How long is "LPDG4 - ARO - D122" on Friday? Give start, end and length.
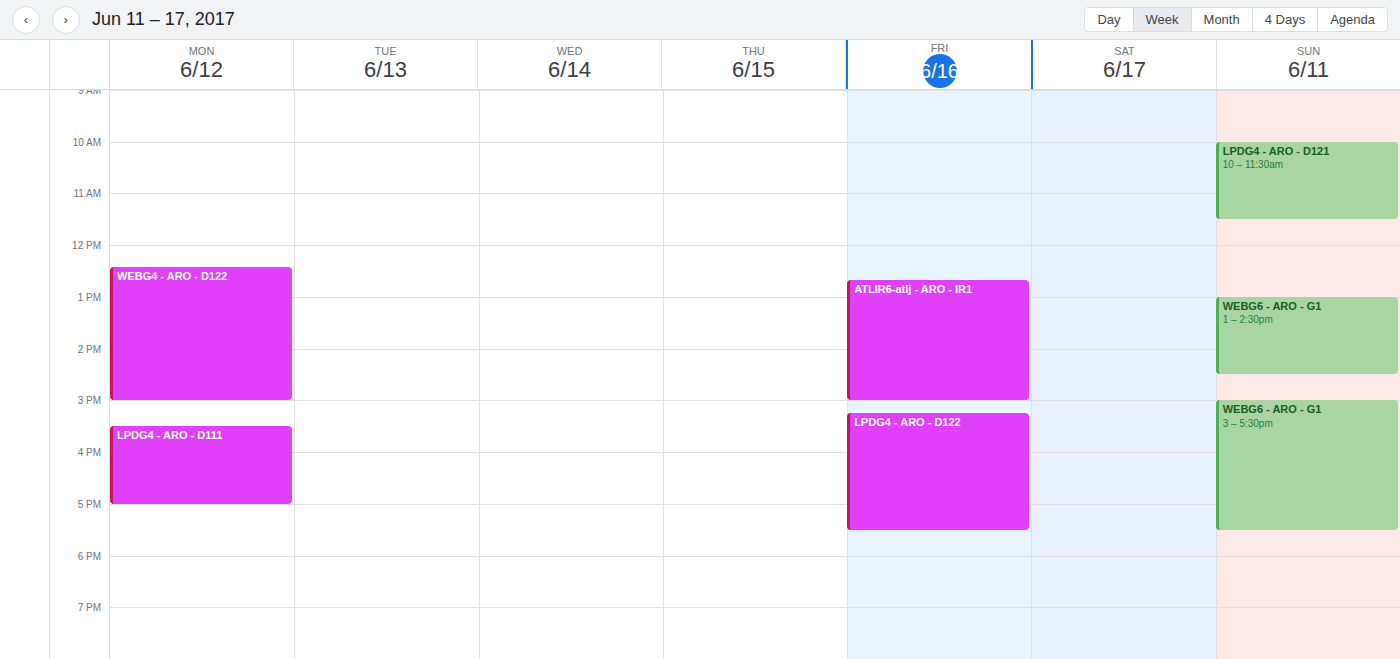
3:15 PM to 5:30 PM, 2 hours 15 minutes